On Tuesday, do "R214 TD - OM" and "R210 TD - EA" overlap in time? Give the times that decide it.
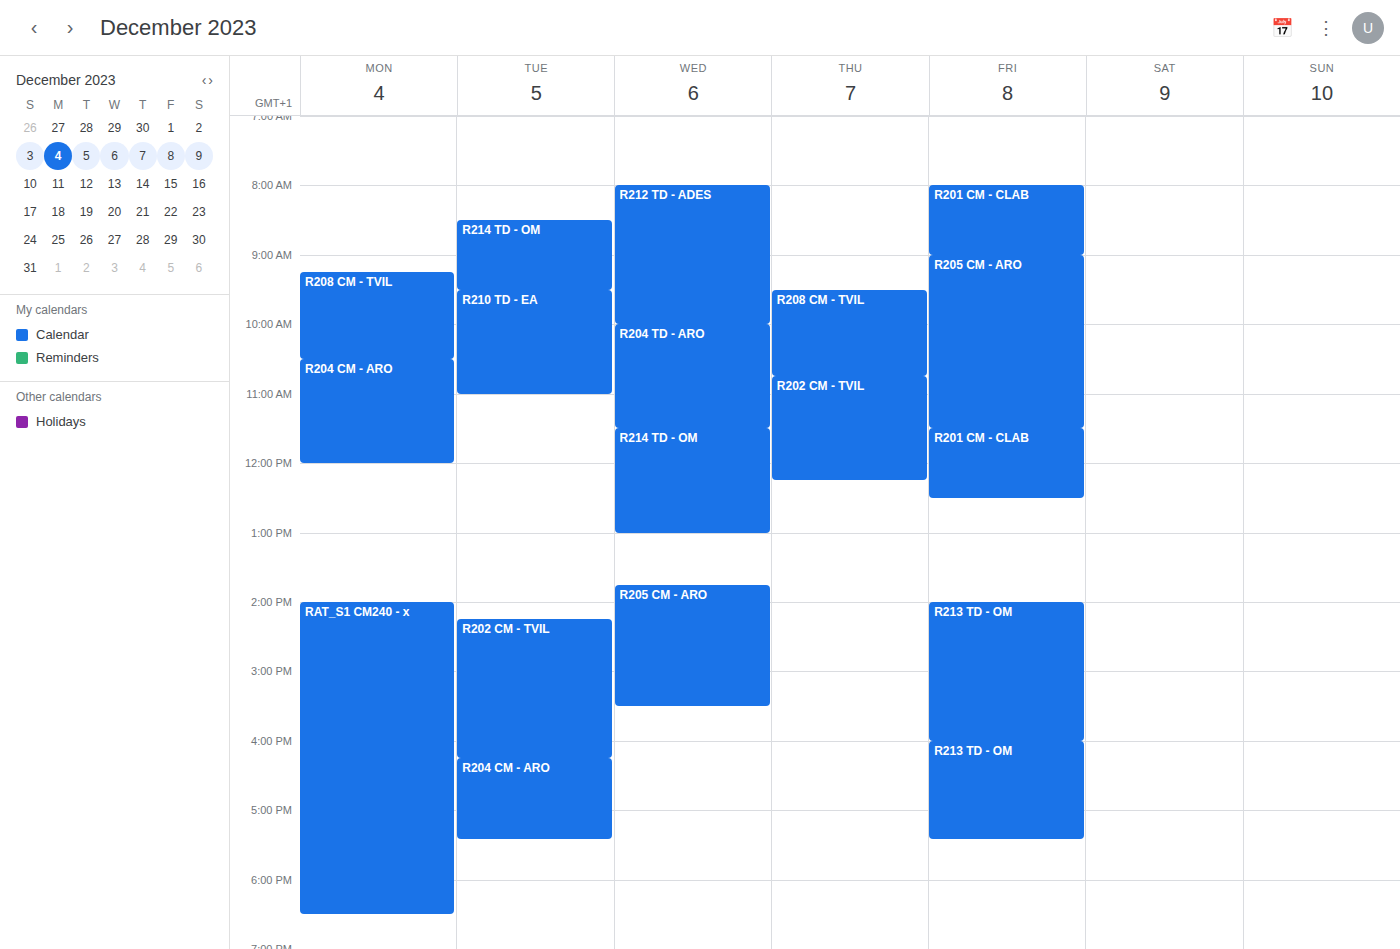
"R214 TD - OM" ends at 9:30 AM, exactly when "R210 TD - EA" starts -- they touch but do not overlap.